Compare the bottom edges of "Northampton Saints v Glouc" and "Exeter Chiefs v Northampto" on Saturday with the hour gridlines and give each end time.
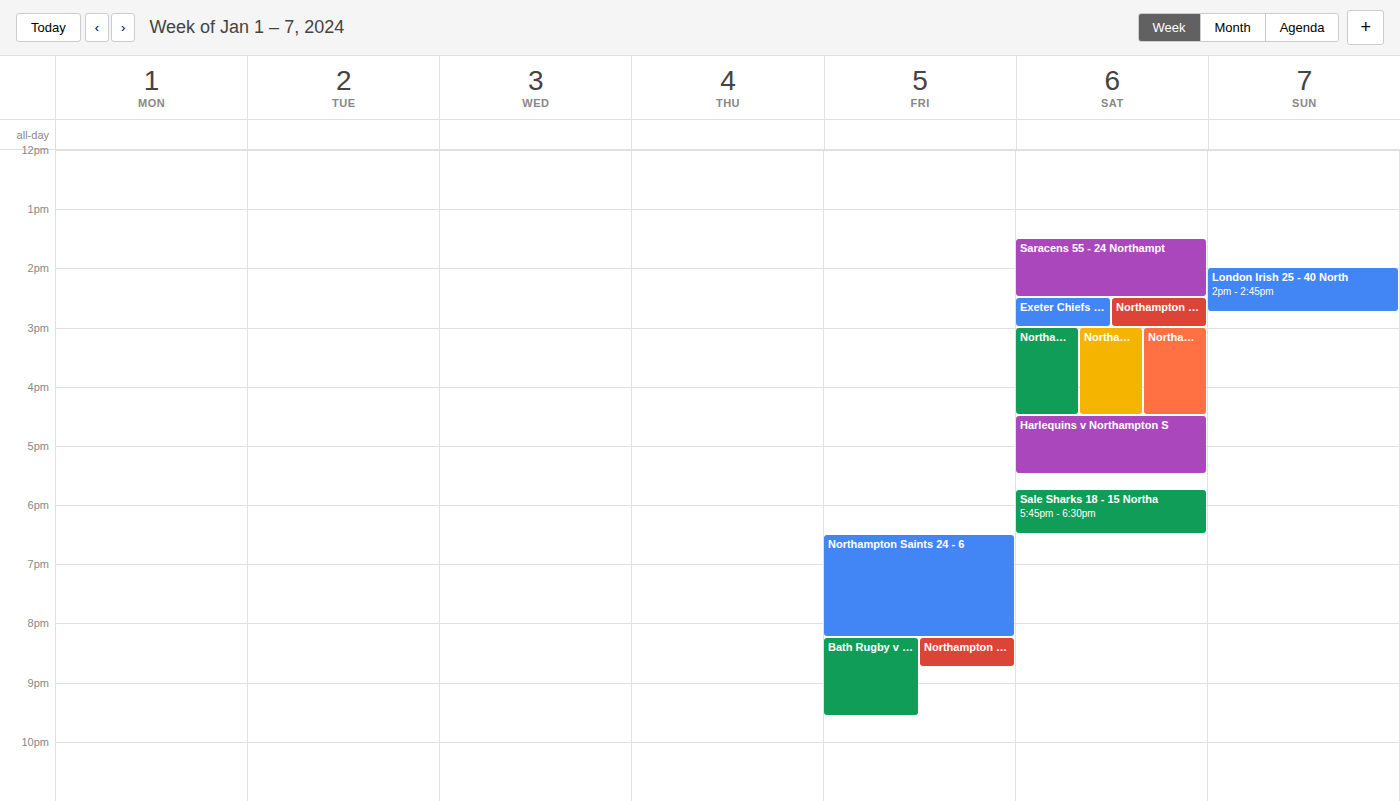
"Northampton Saints v Glouc": 4:30 PM, halfway between the 4 PM and 5 PM lines. "Exeter Chiefs v Northampto": 3:00 PM, exactly on the 3 PM line.